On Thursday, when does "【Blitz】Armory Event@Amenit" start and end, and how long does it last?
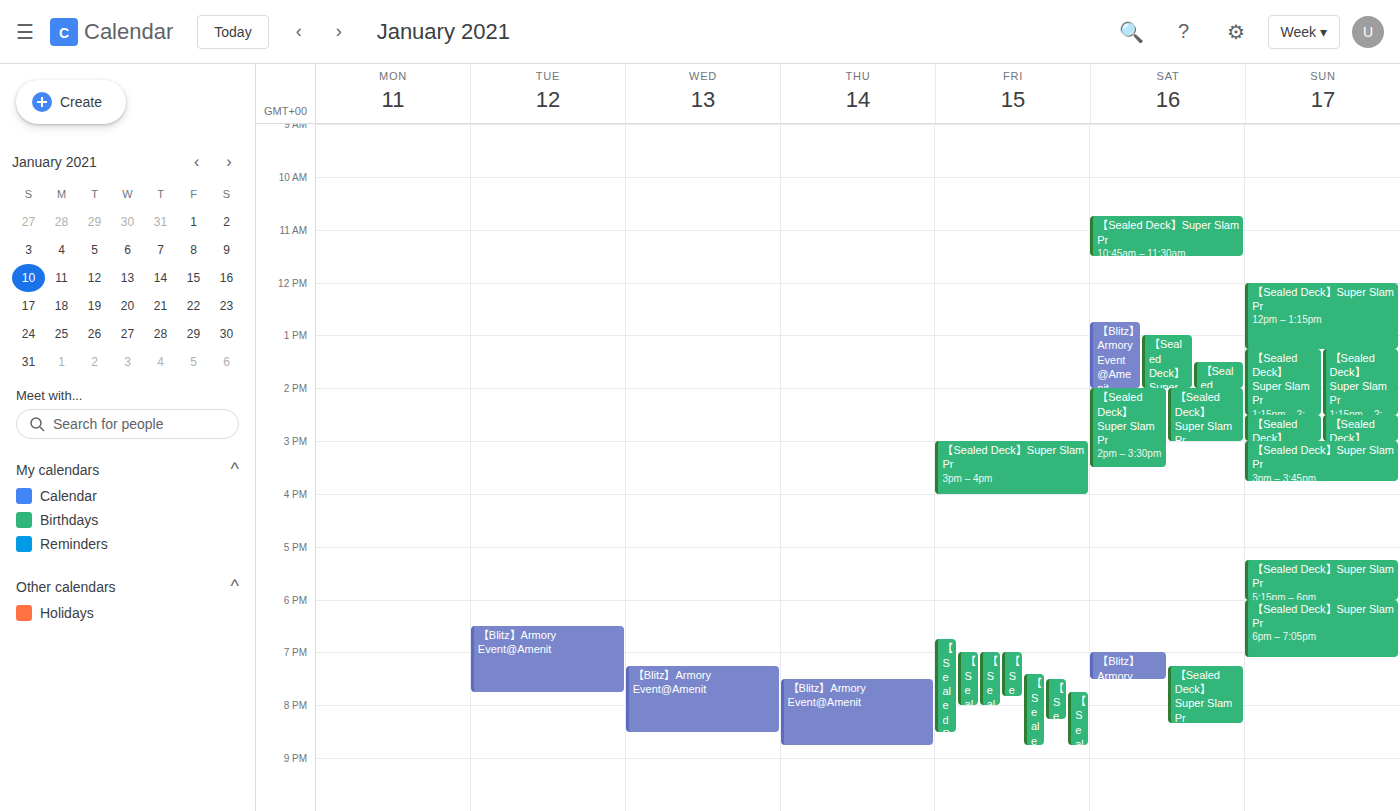
7:30 PM to 8:45 PM, 1 hour 15 minutes